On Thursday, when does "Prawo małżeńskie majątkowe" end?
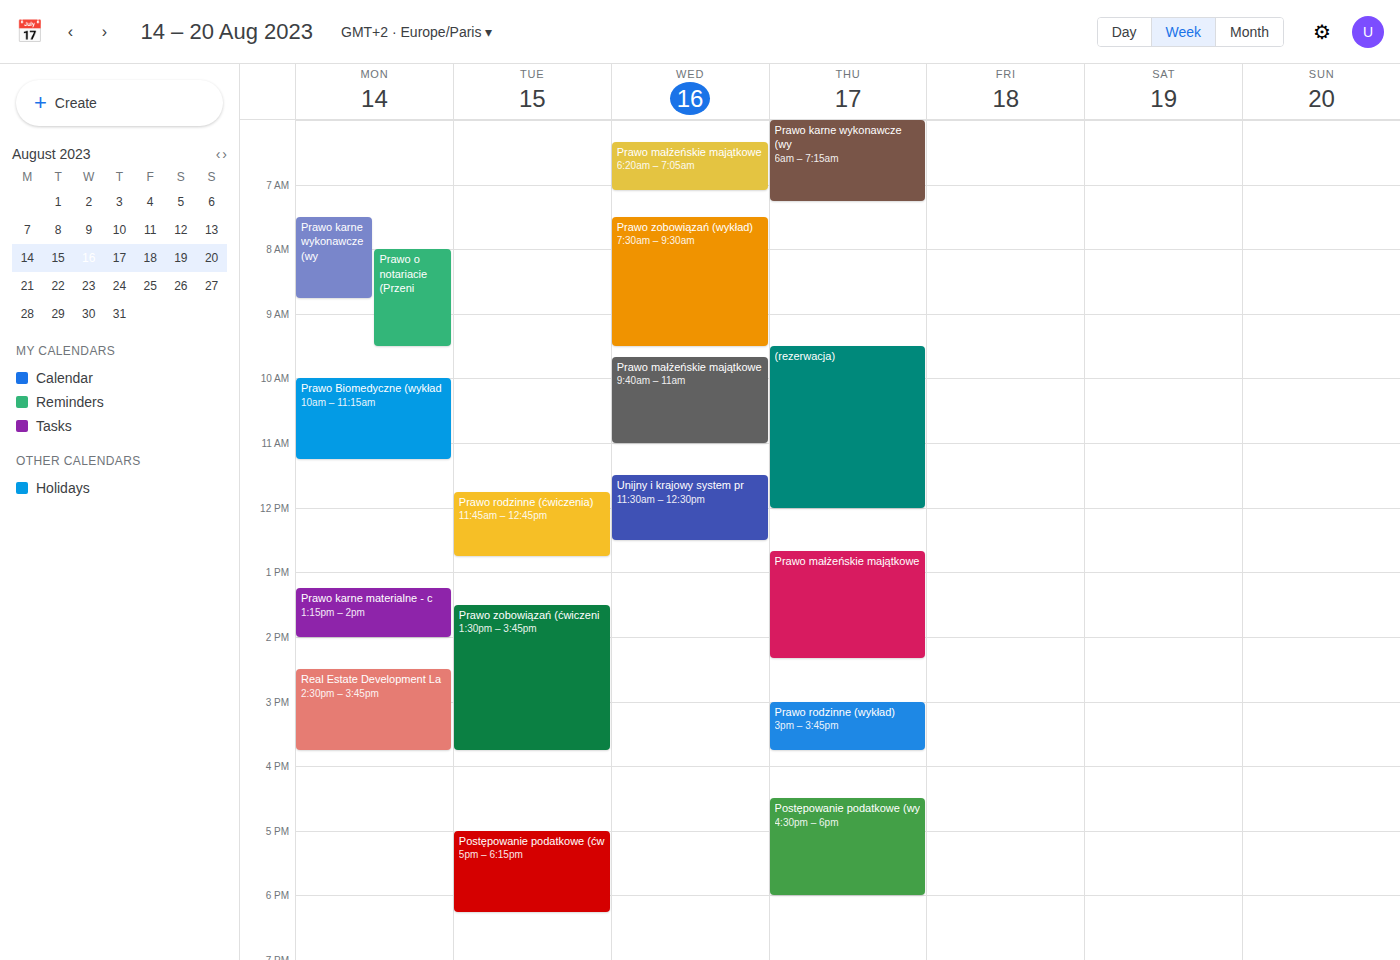
2:20 PM